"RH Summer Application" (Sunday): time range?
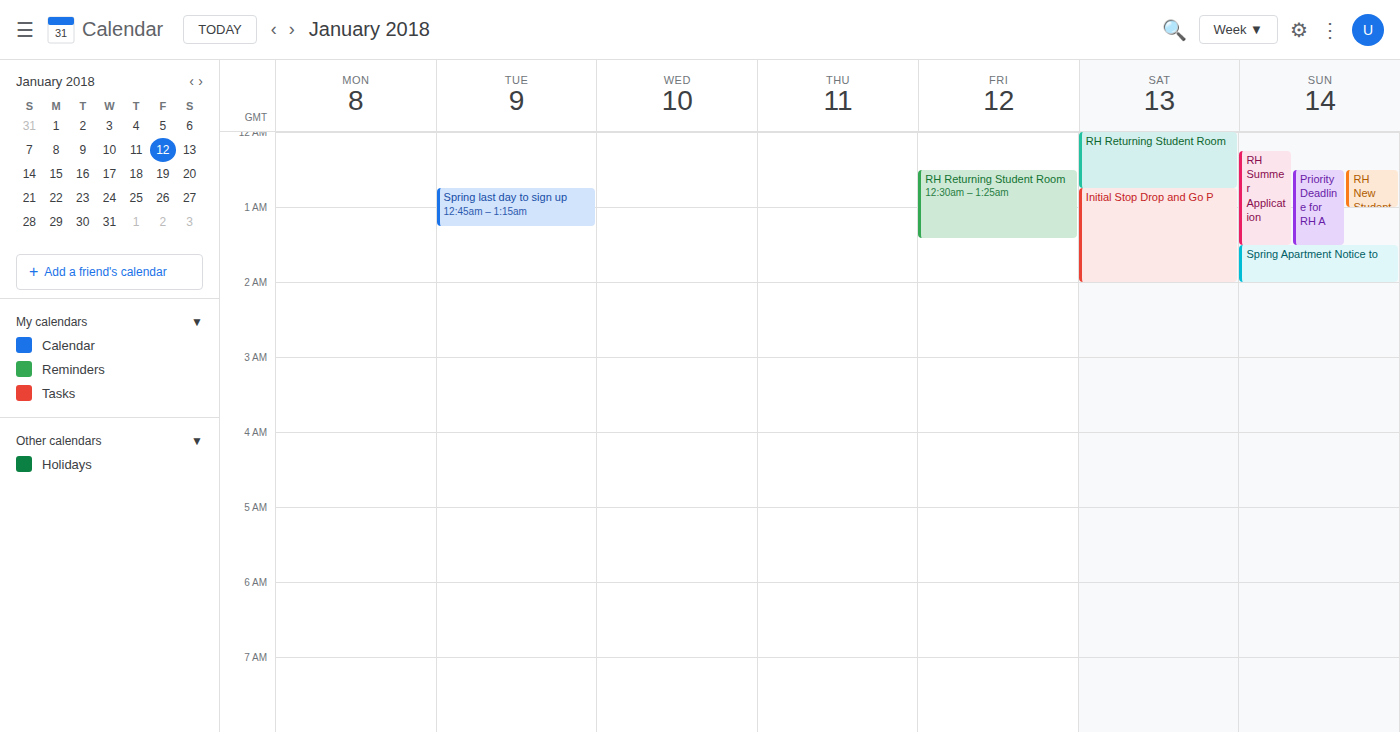
12:15 AM to 1:30 AM